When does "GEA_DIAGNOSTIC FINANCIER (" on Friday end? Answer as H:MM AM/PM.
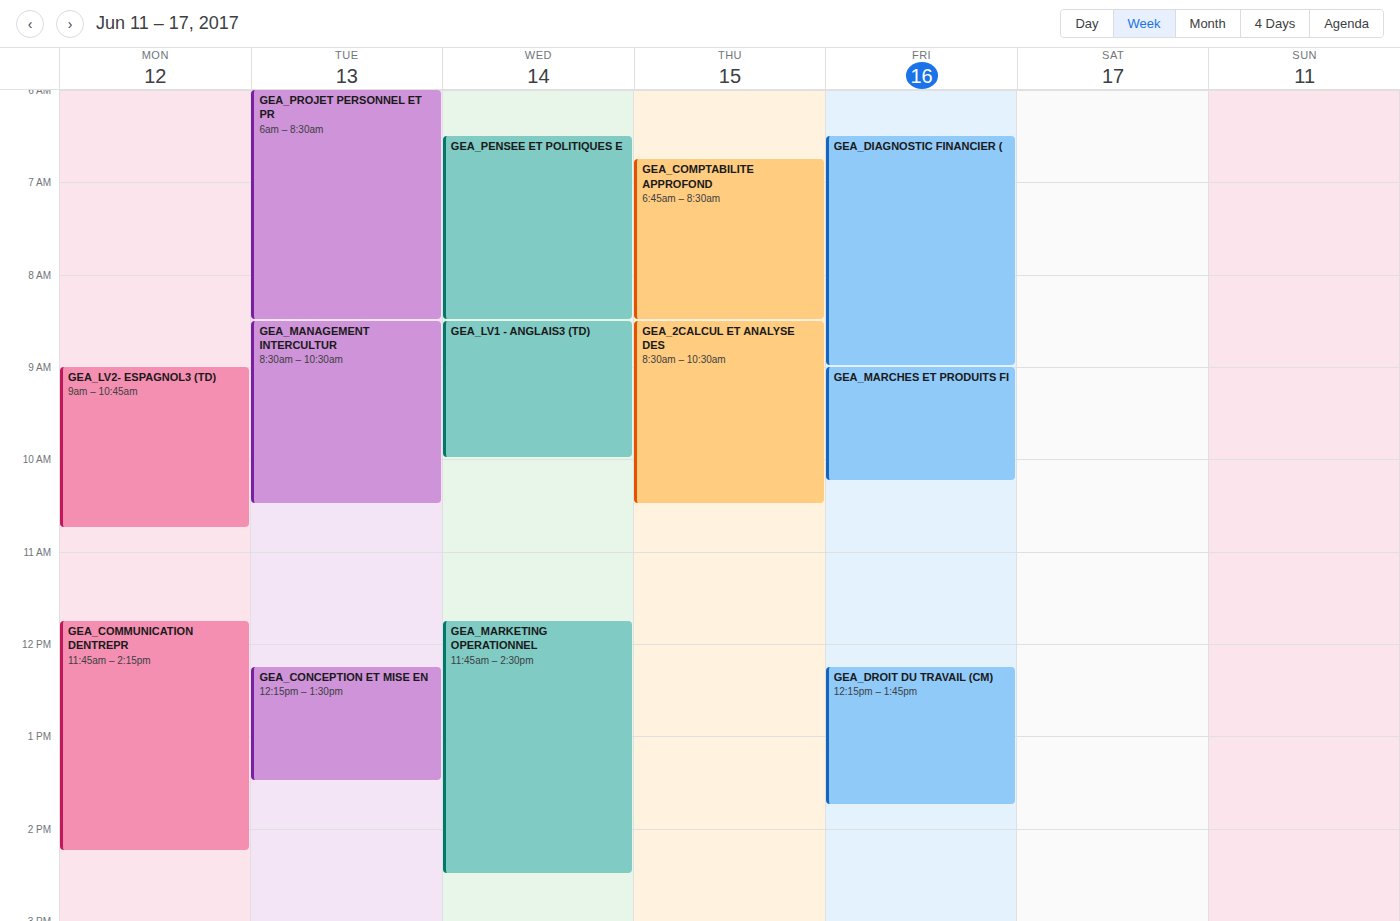
9:00 AM